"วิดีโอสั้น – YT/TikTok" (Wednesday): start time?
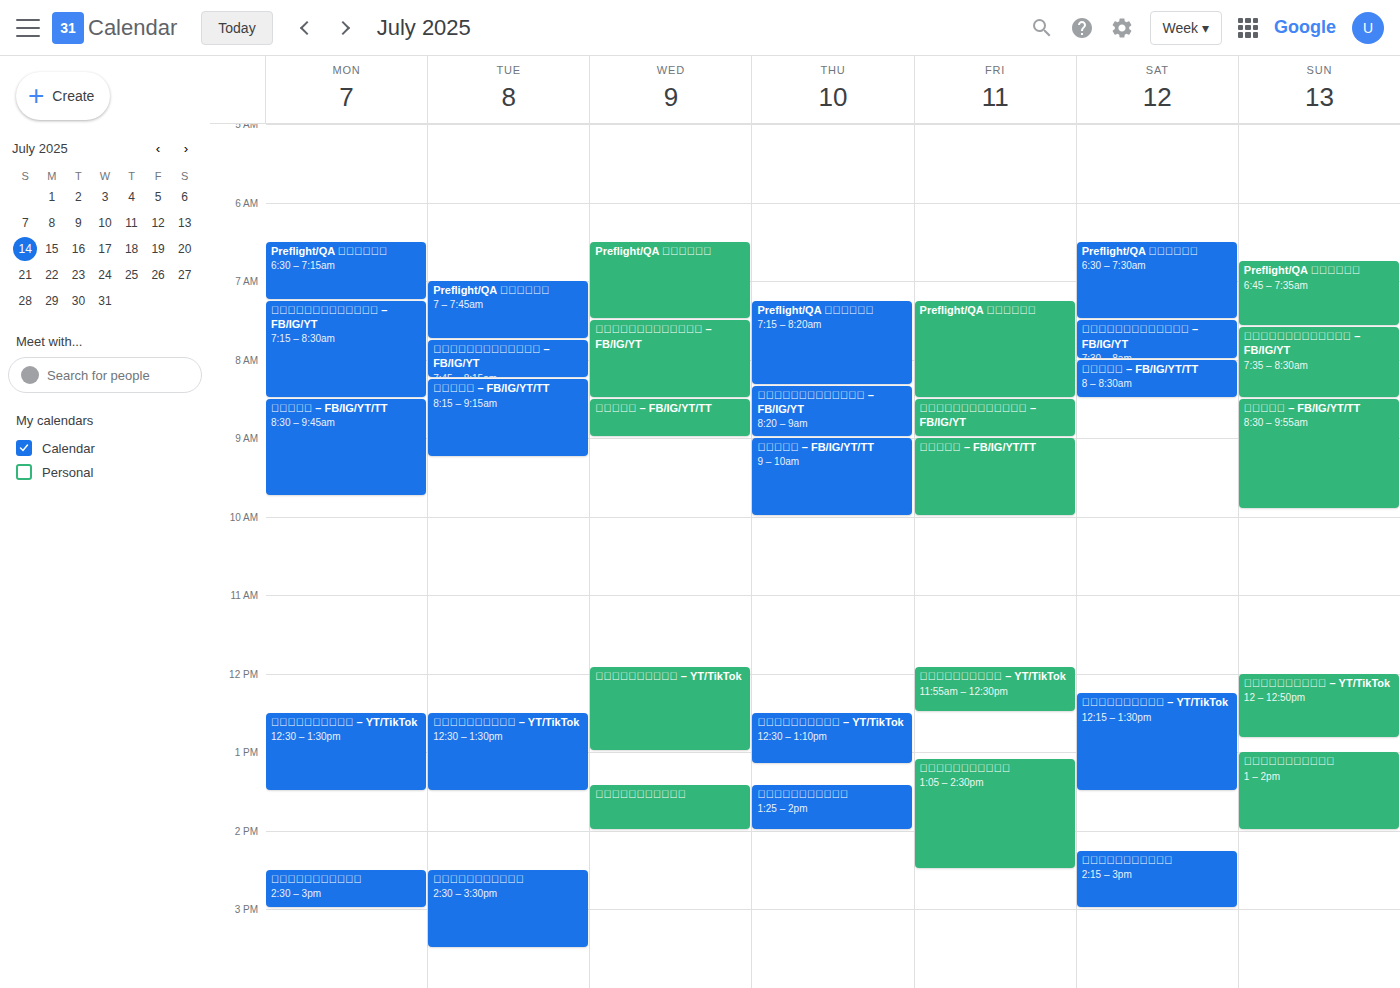
11:55 AM